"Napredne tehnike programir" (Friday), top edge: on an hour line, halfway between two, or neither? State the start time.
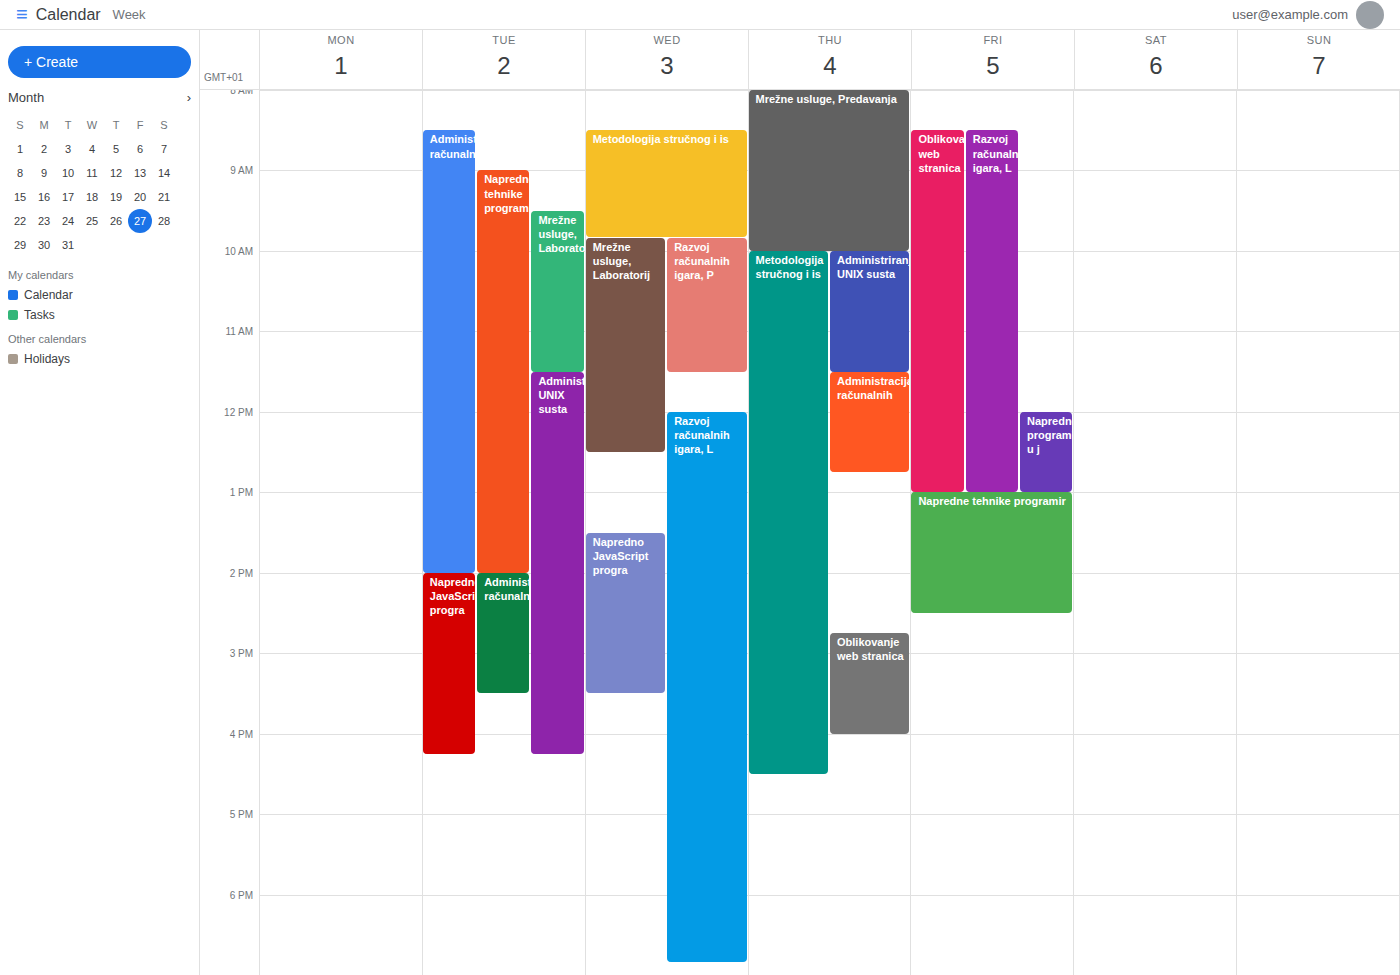
1:00 PM -- exactly on the 1 PM line.